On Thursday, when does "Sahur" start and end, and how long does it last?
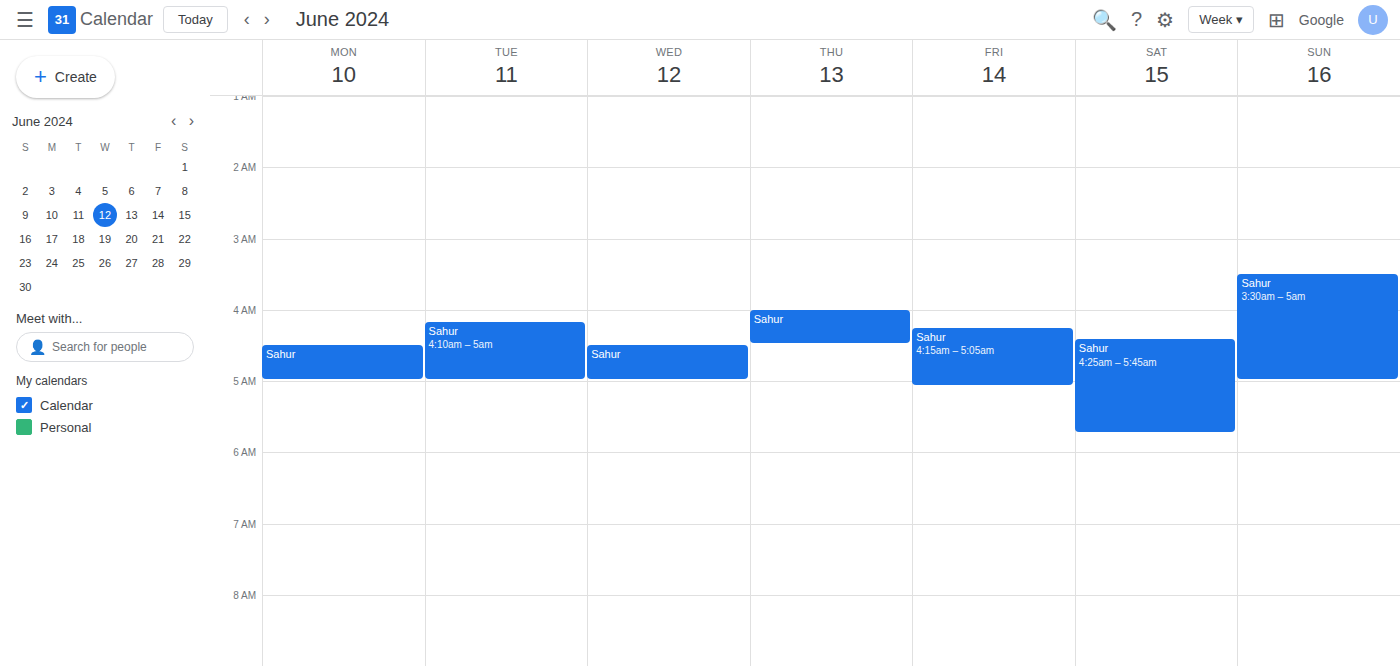
4:00 AM to 4:30 AM, 30 minutes